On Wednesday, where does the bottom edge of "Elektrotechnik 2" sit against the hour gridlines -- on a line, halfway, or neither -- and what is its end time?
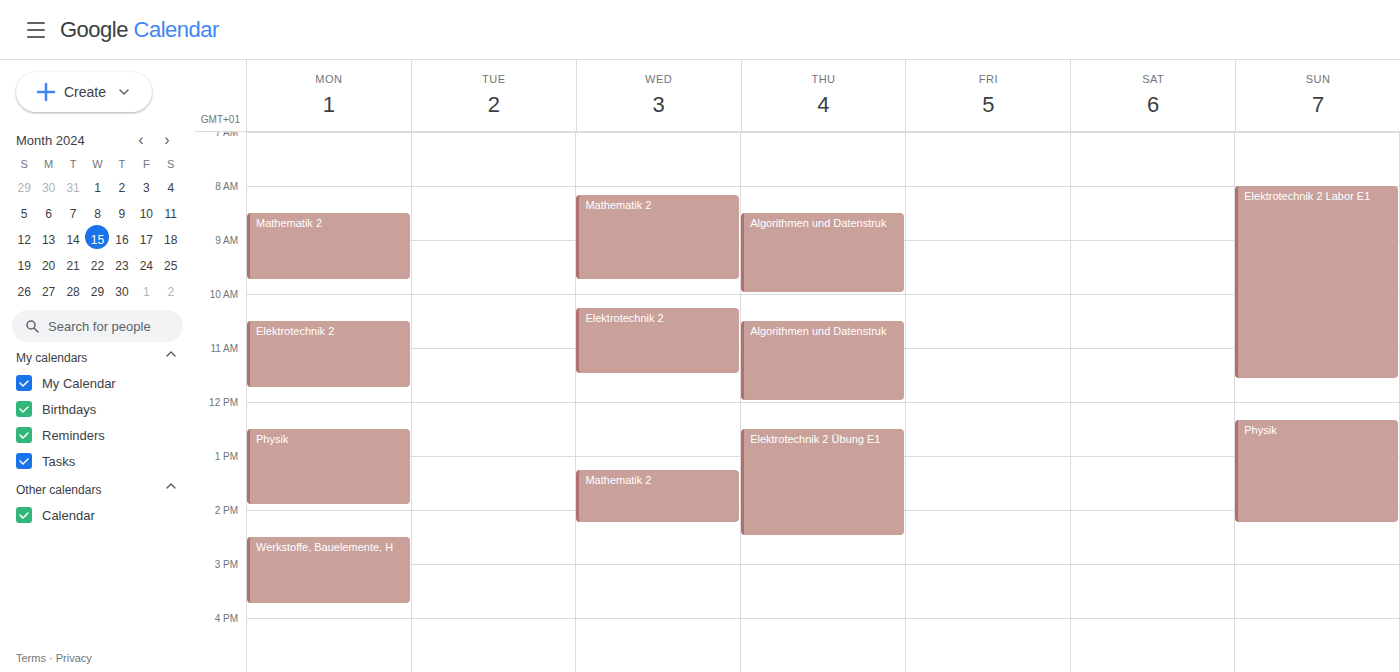
11:30 -- halfway between the 11:00 and 12:00 lines.